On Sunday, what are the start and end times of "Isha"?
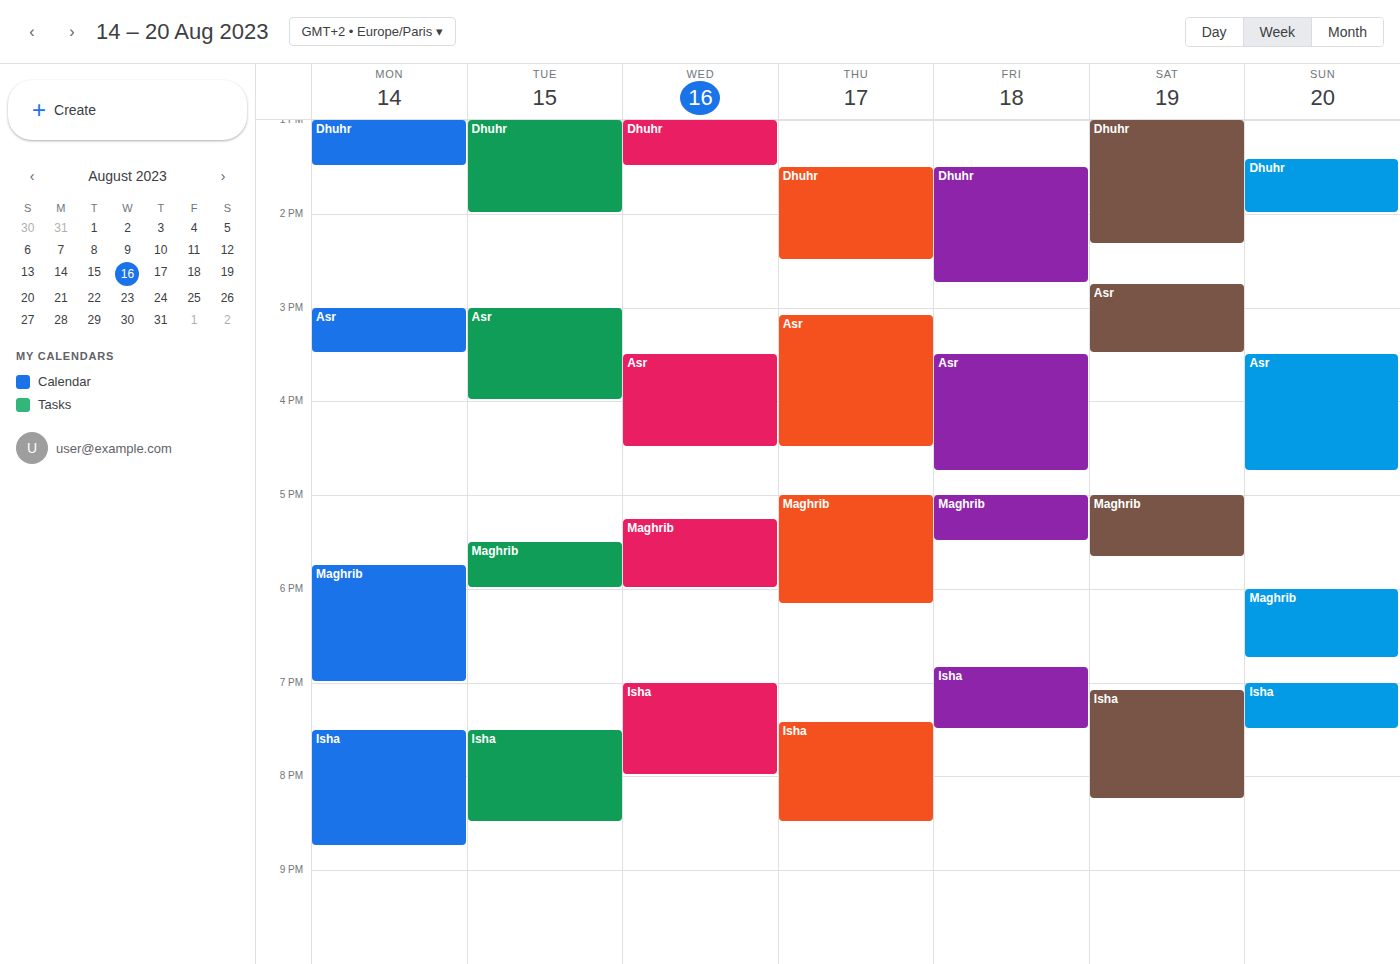
19:00 to 19:30